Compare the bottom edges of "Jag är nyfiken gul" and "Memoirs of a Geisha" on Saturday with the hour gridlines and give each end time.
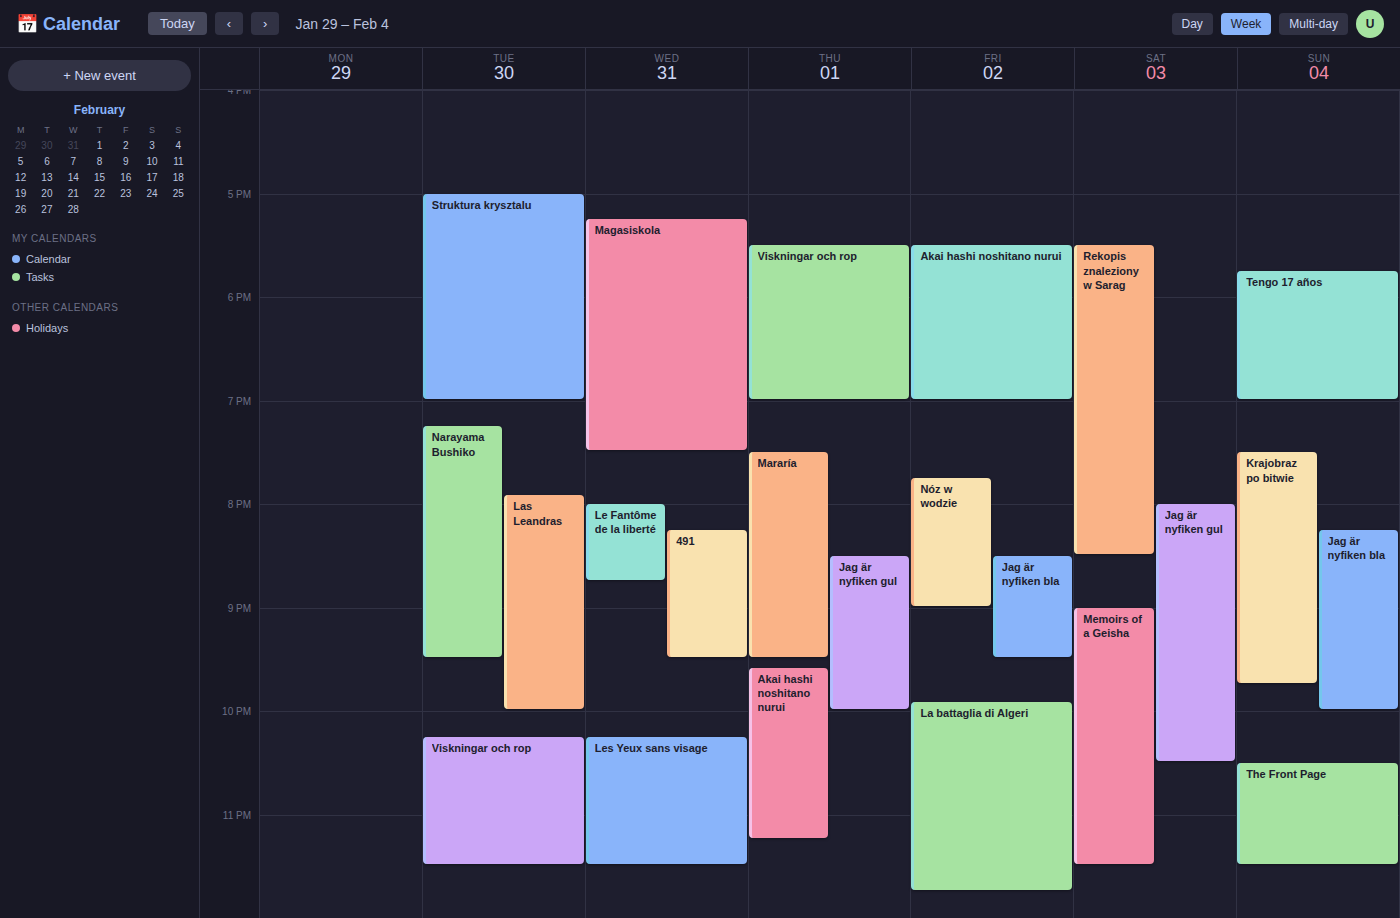
"Jag är nyfiken gul": 10:30 PM, halfway between the 10 PM and 11 PM lines. "Memoirs of a Geisha": 11:30 PM, halfway between the 11 PM and 12 AM lines.